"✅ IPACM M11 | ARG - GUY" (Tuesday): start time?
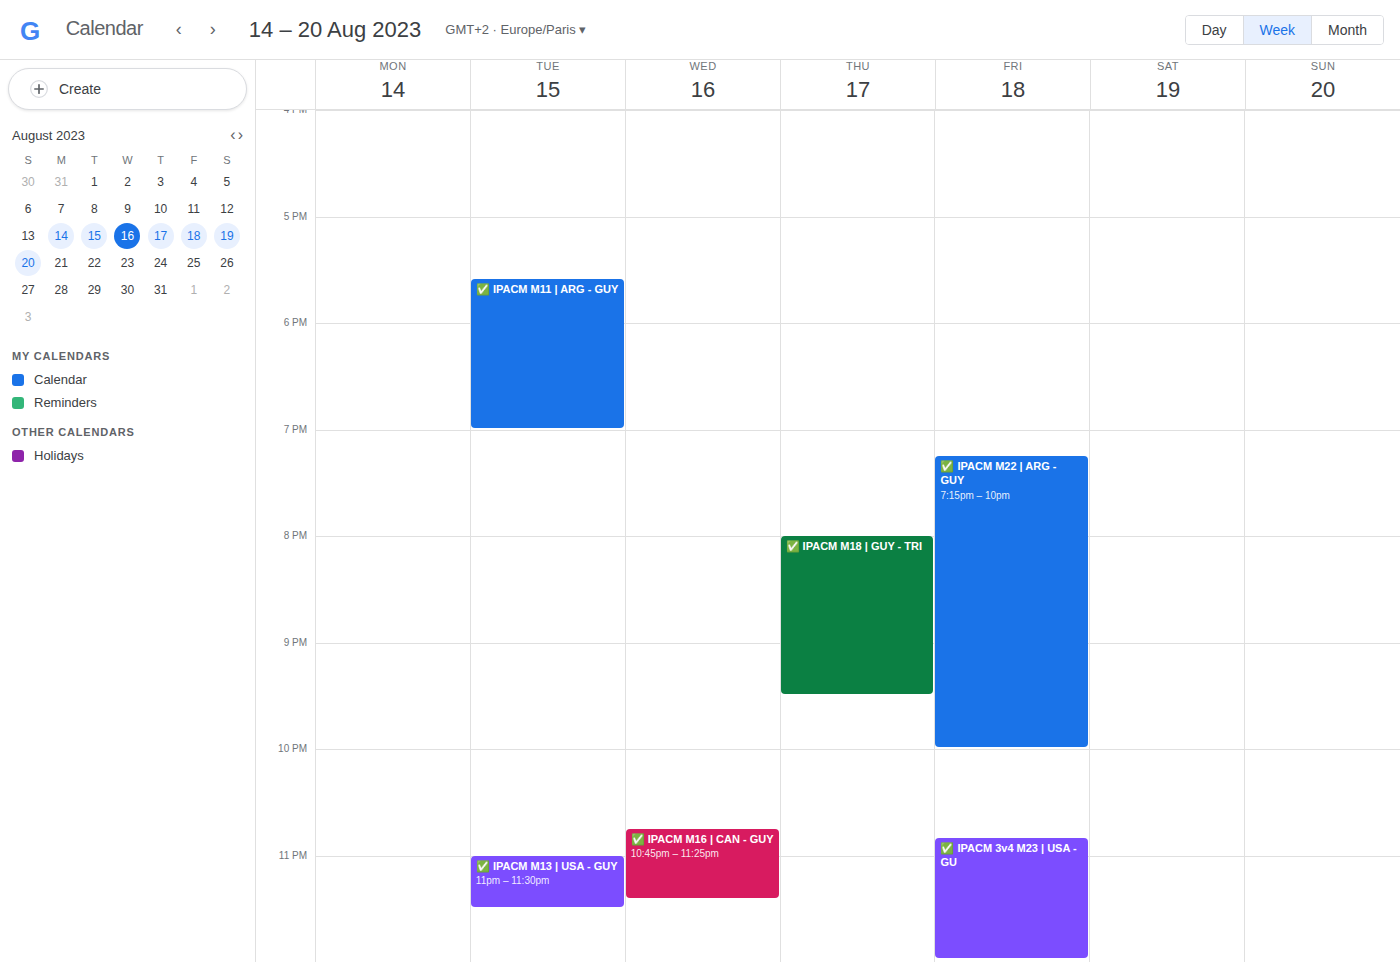
5:35 PM